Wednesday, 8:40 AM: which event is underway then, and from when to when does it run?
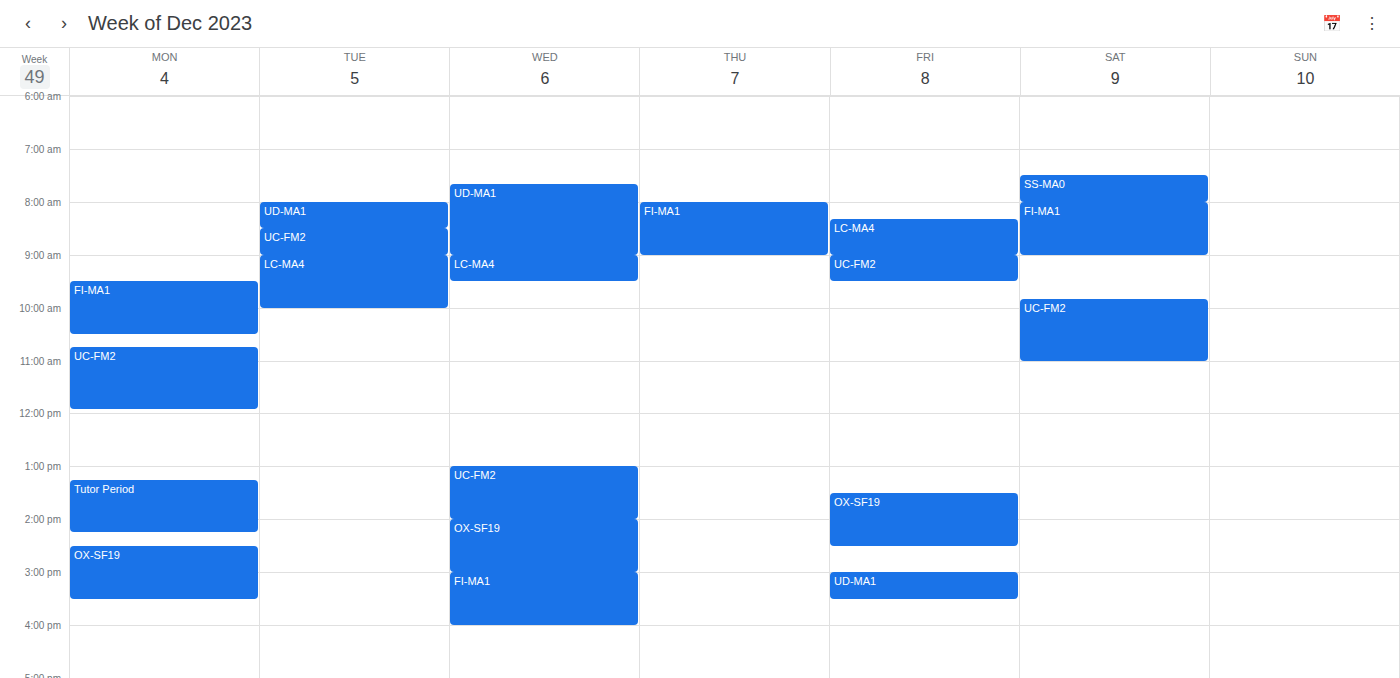
"UD-MA1", 7:40 AM to 9:00 AM